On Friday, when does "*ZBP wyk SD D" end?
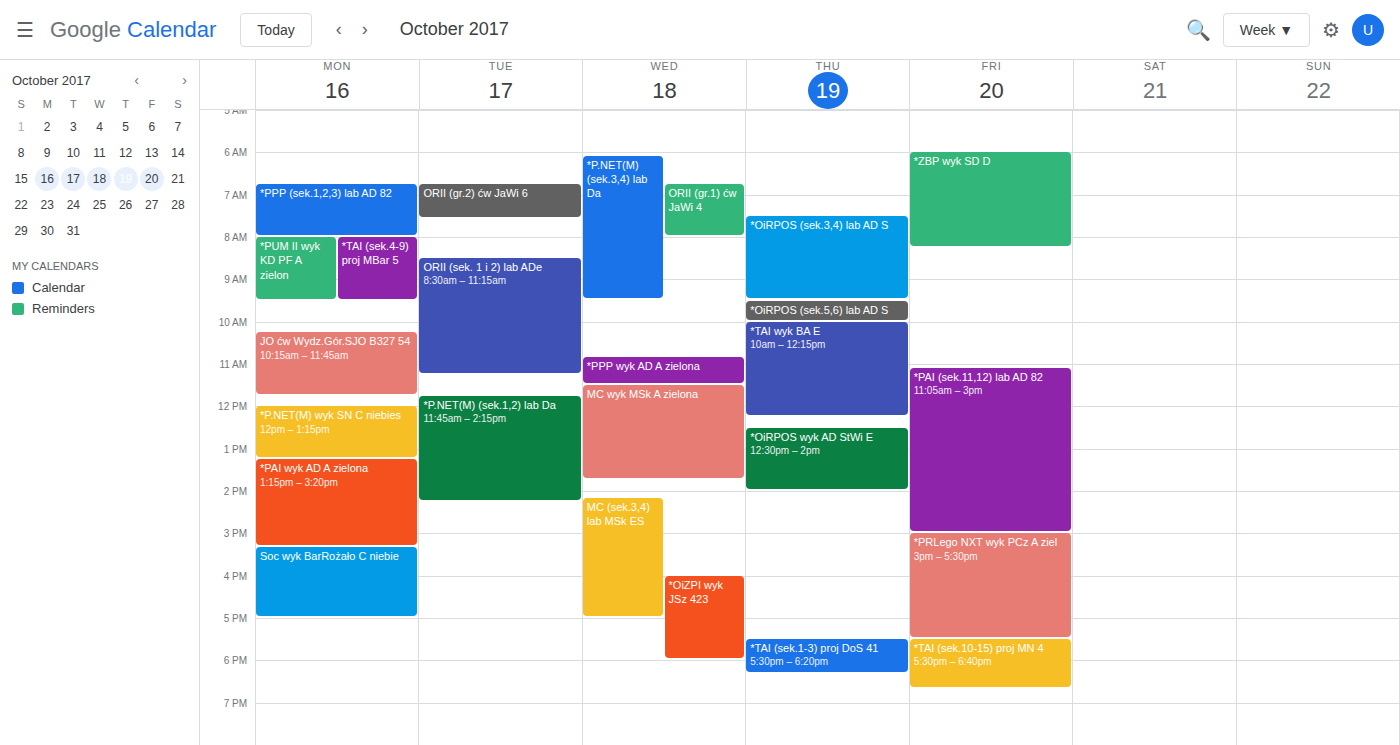
8:15 AM